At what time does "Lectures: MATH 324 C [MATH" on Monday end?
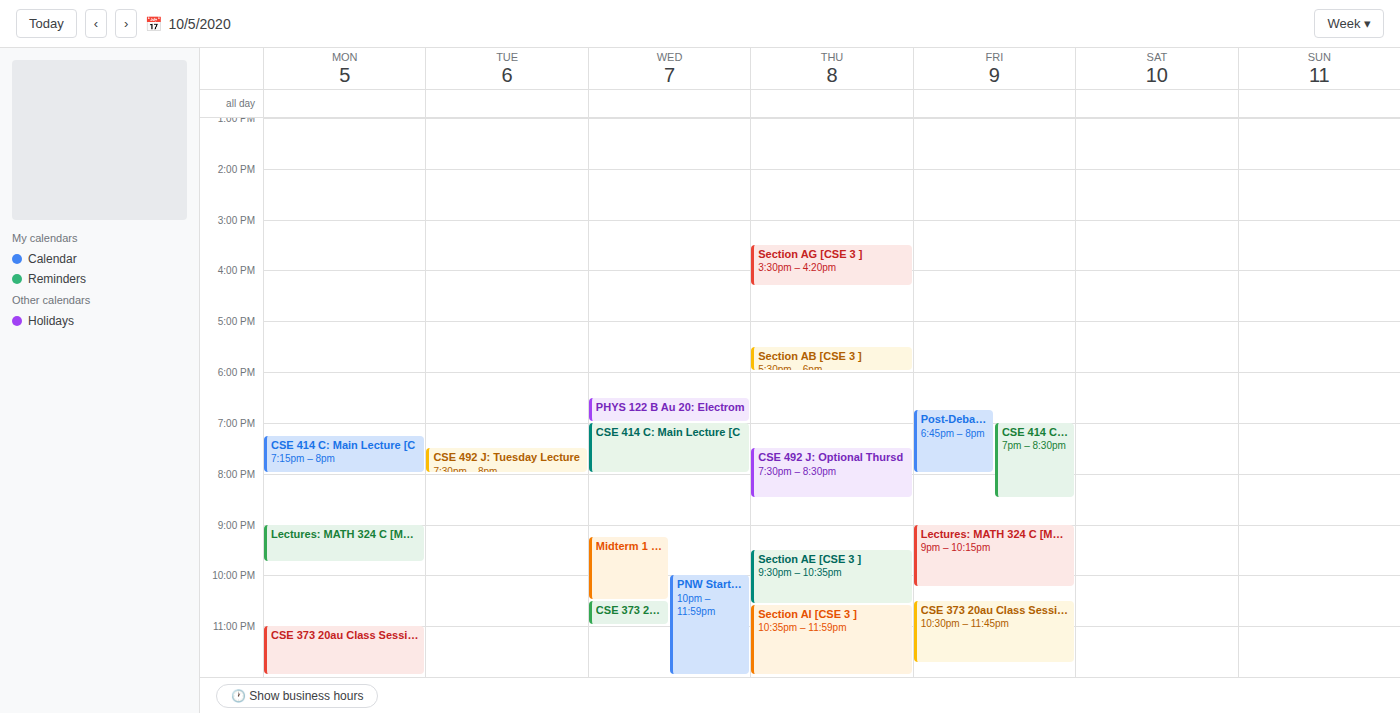
9:45 PM